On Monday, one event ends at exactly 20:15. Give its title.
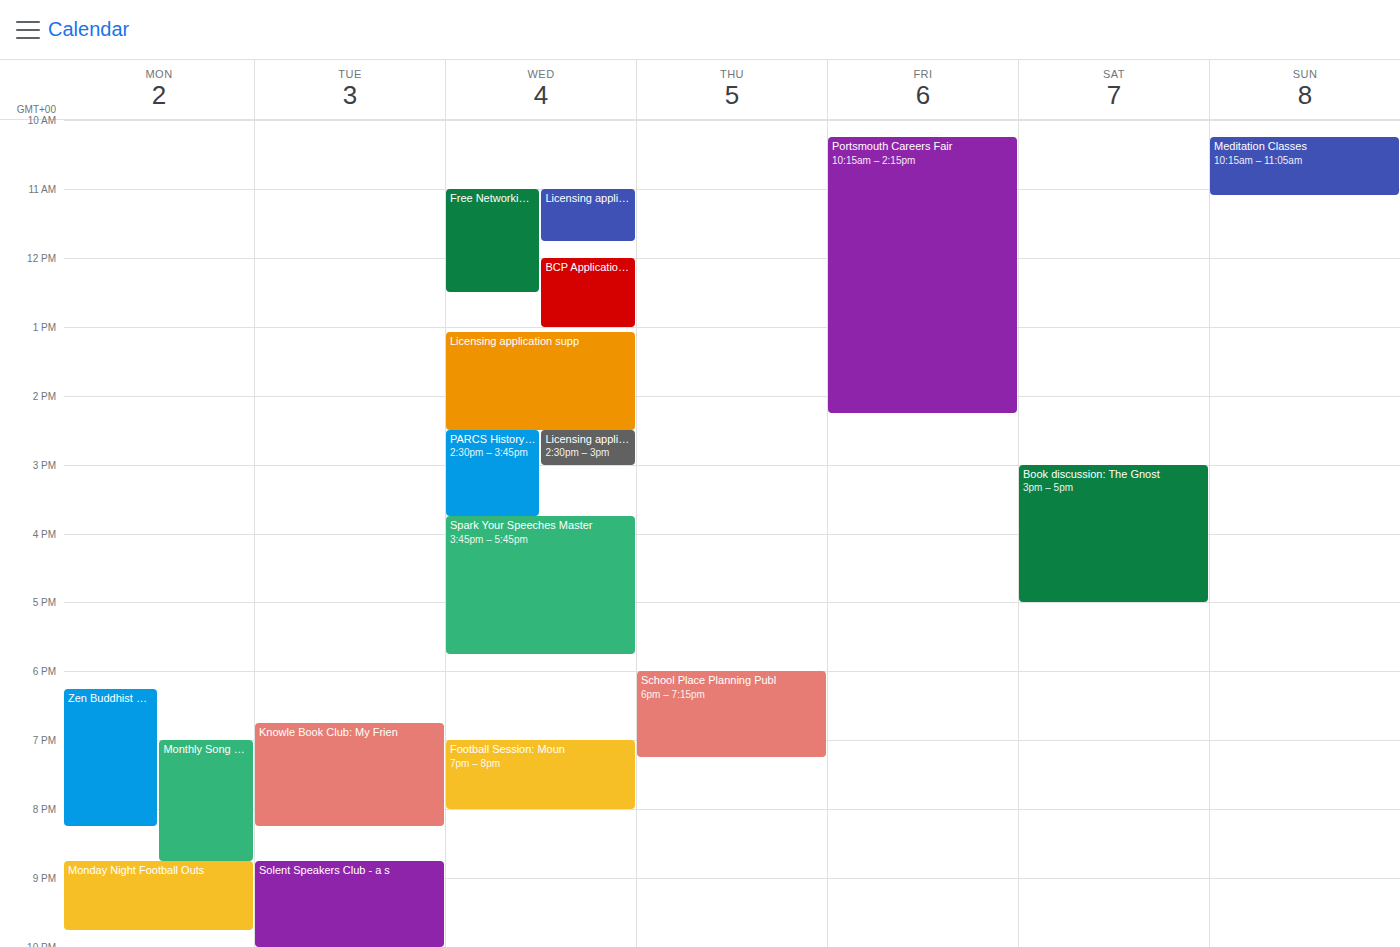
"Zen Buddhist Meditation"